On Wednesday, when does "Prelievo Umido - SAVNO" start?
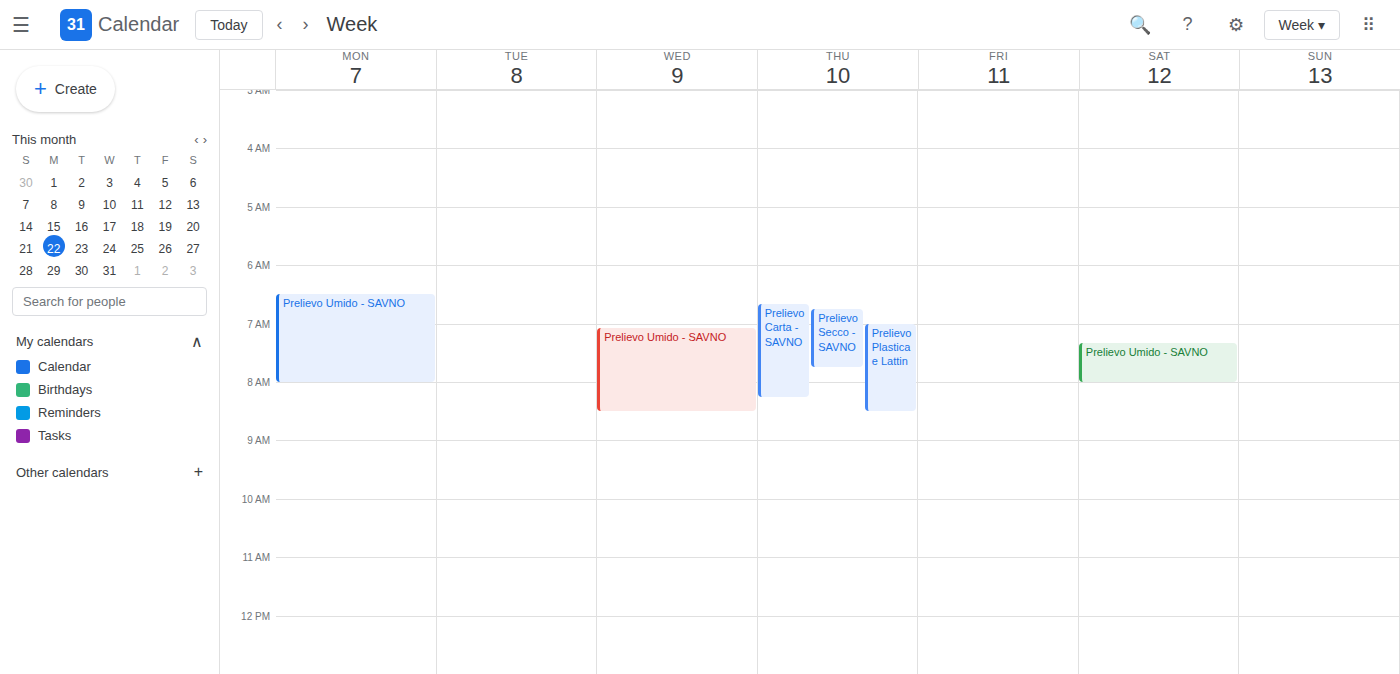
7:05 AM